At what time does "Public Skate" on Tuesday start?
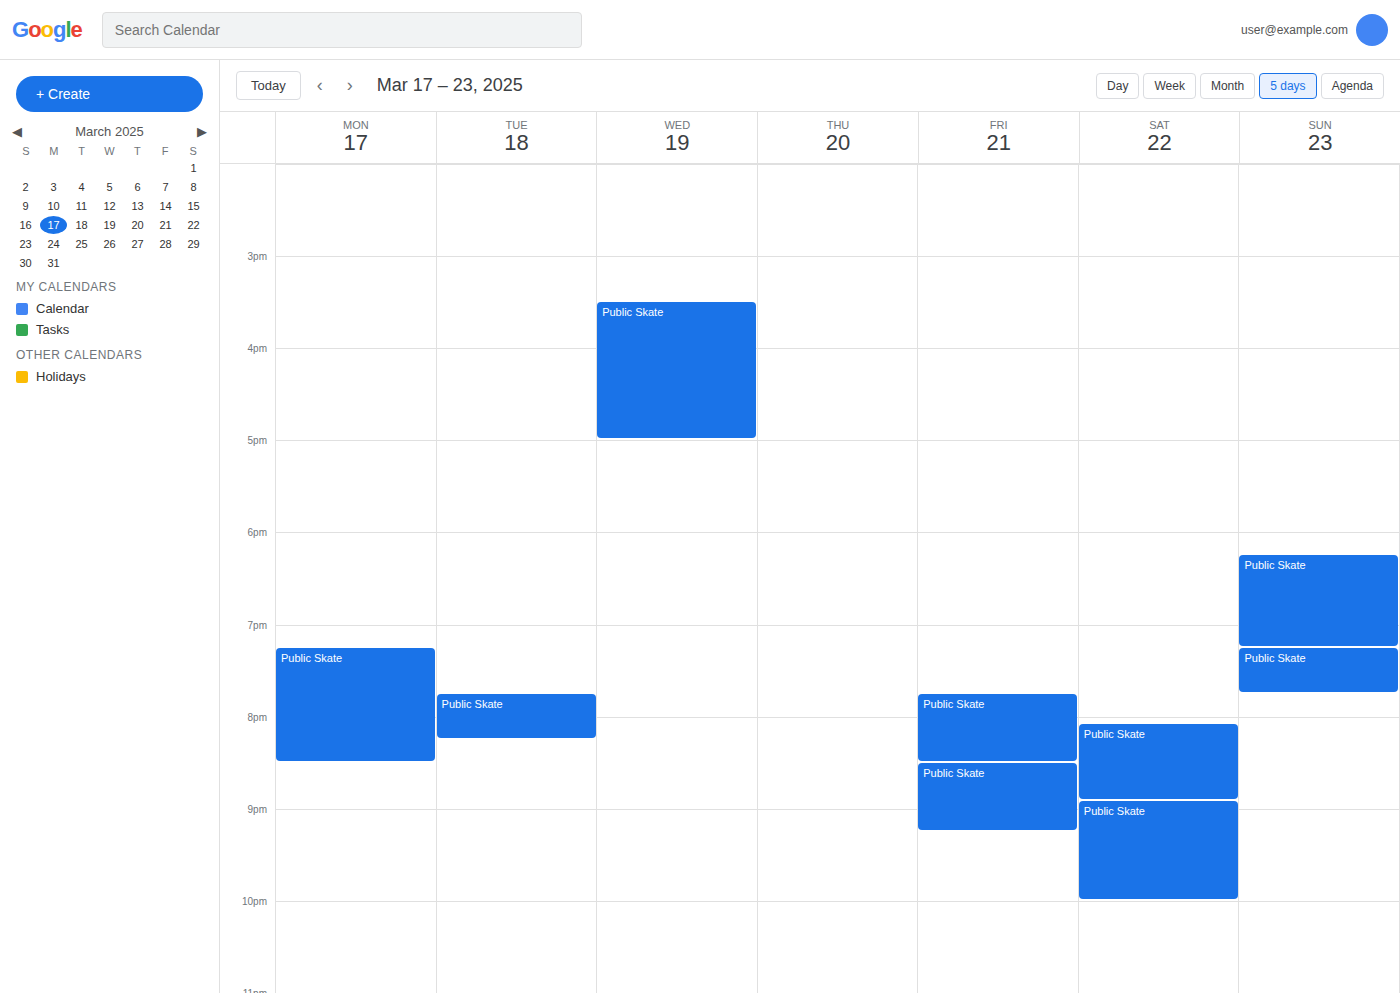
7:45 PM